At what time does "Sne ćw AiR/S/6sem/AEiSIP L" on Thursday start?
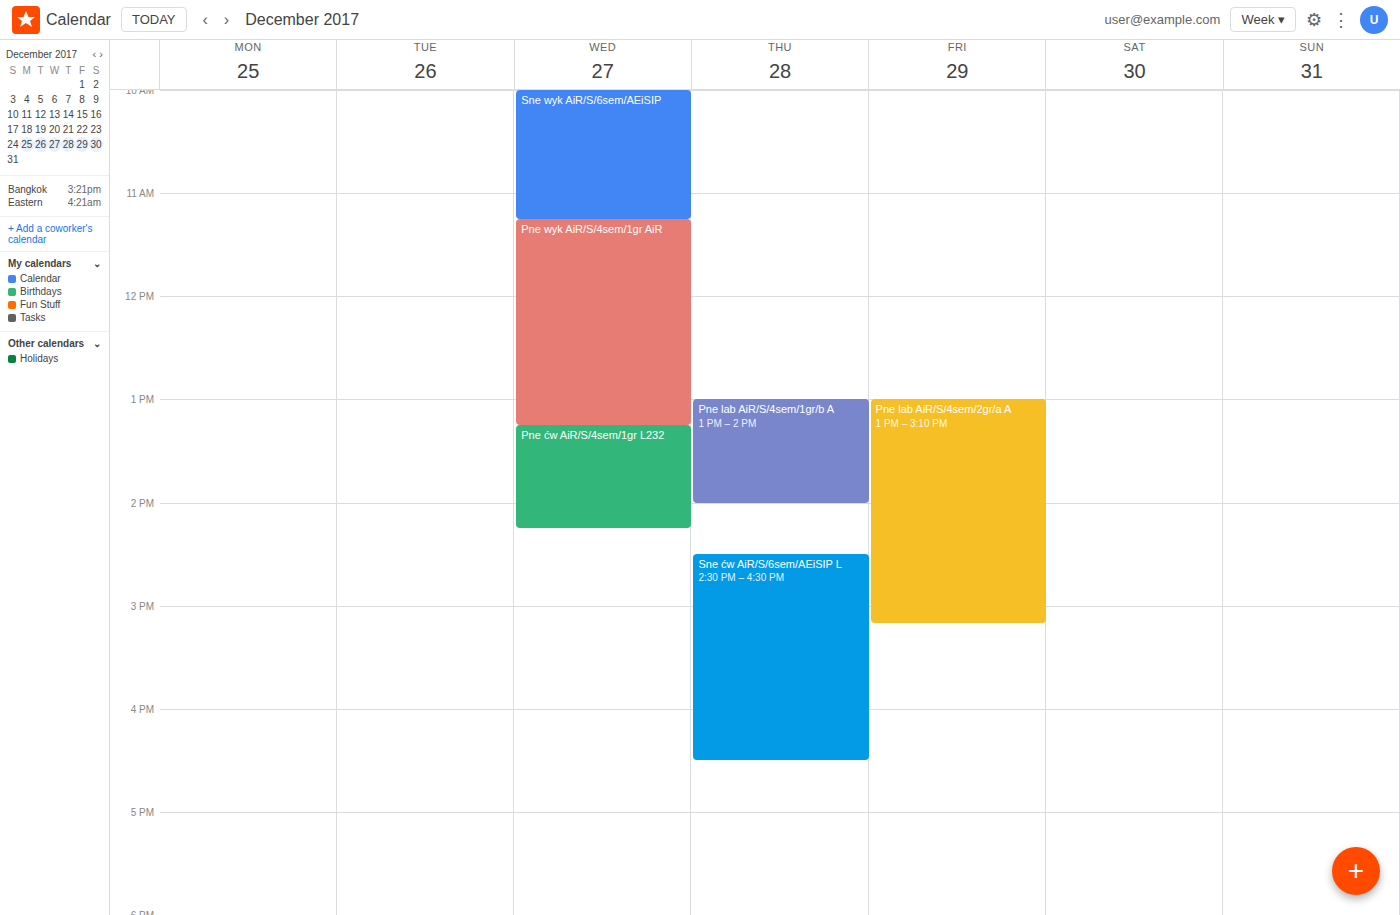
14:30